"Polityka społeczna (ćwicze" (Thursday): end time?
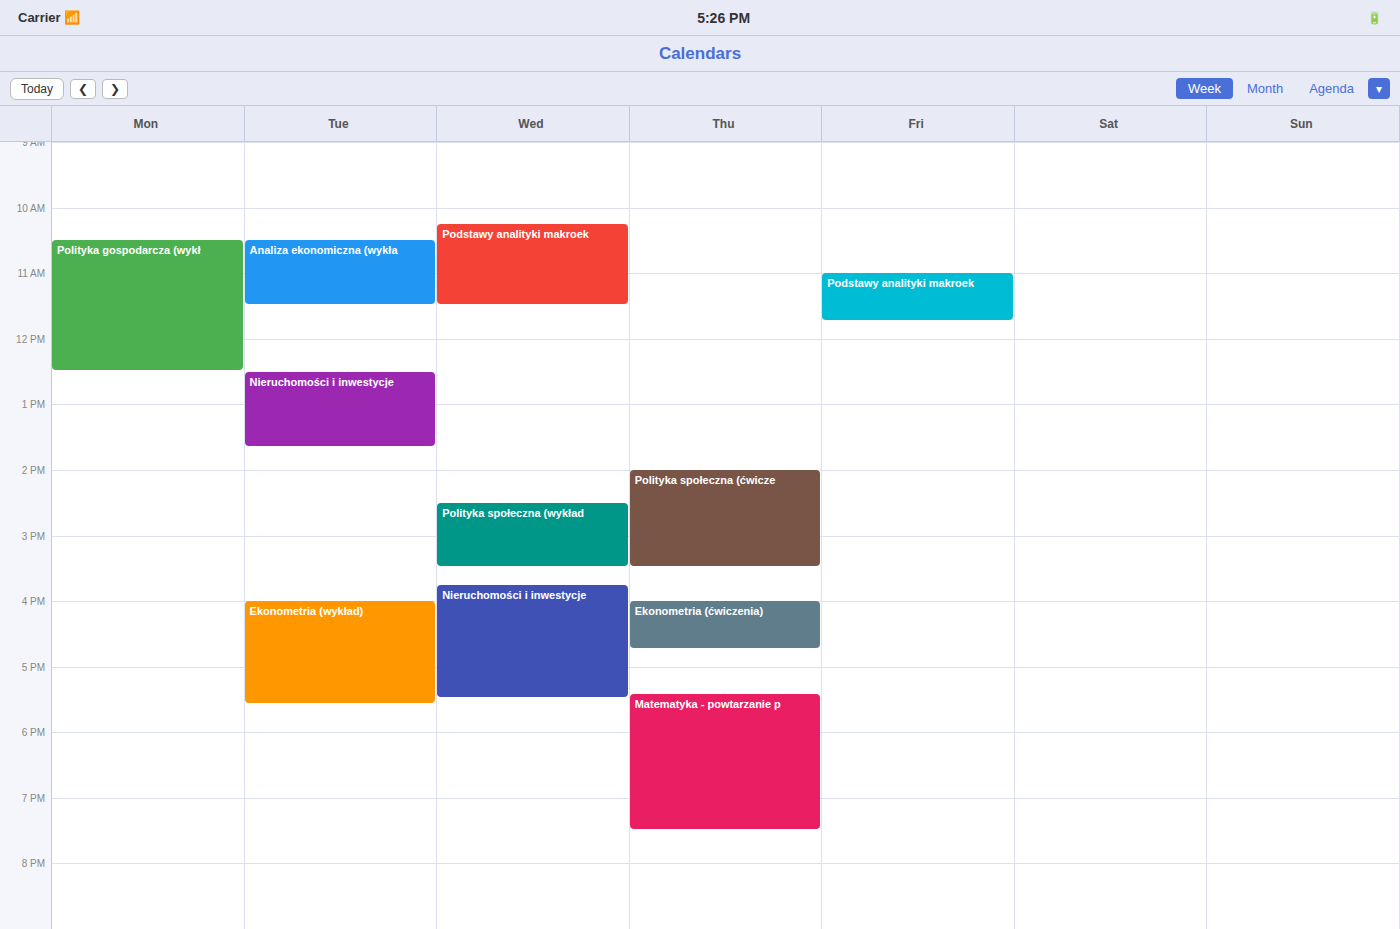
3:30 PM